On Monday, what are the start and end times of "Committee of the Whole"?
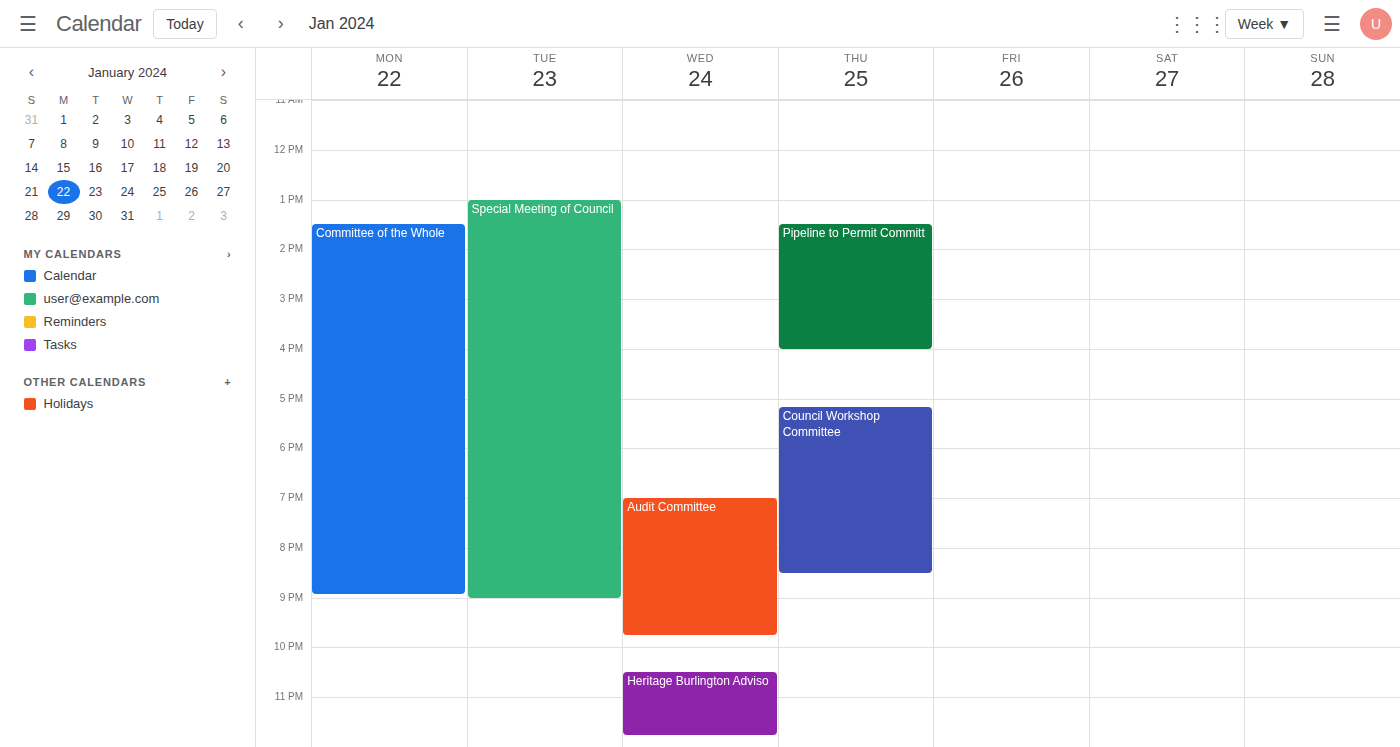
1:30 PM to 8:55 PM